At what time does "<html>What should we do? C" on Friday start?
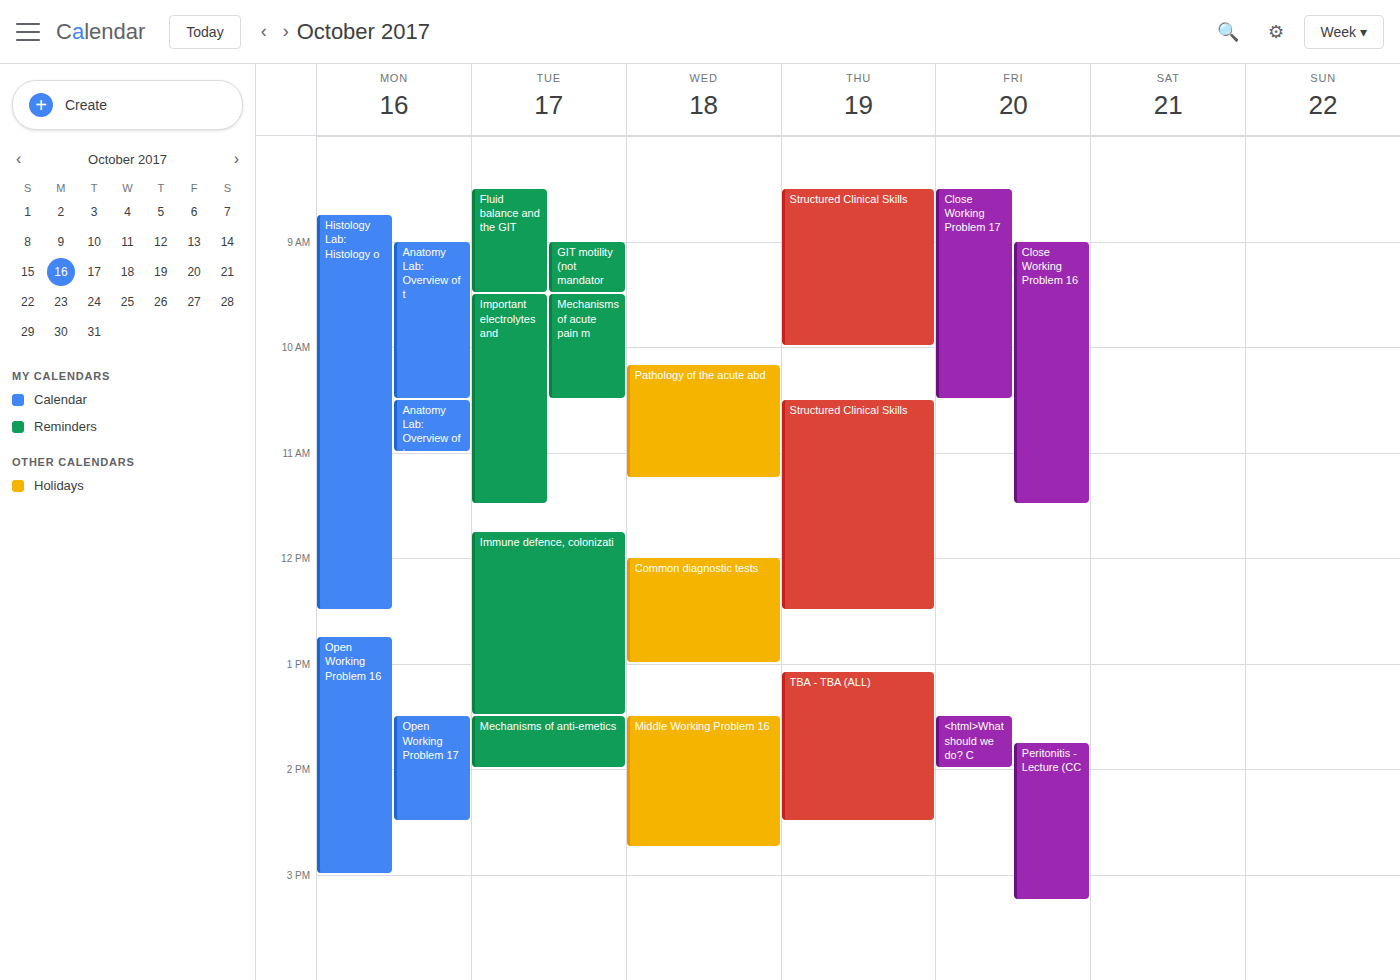
1:30 PM